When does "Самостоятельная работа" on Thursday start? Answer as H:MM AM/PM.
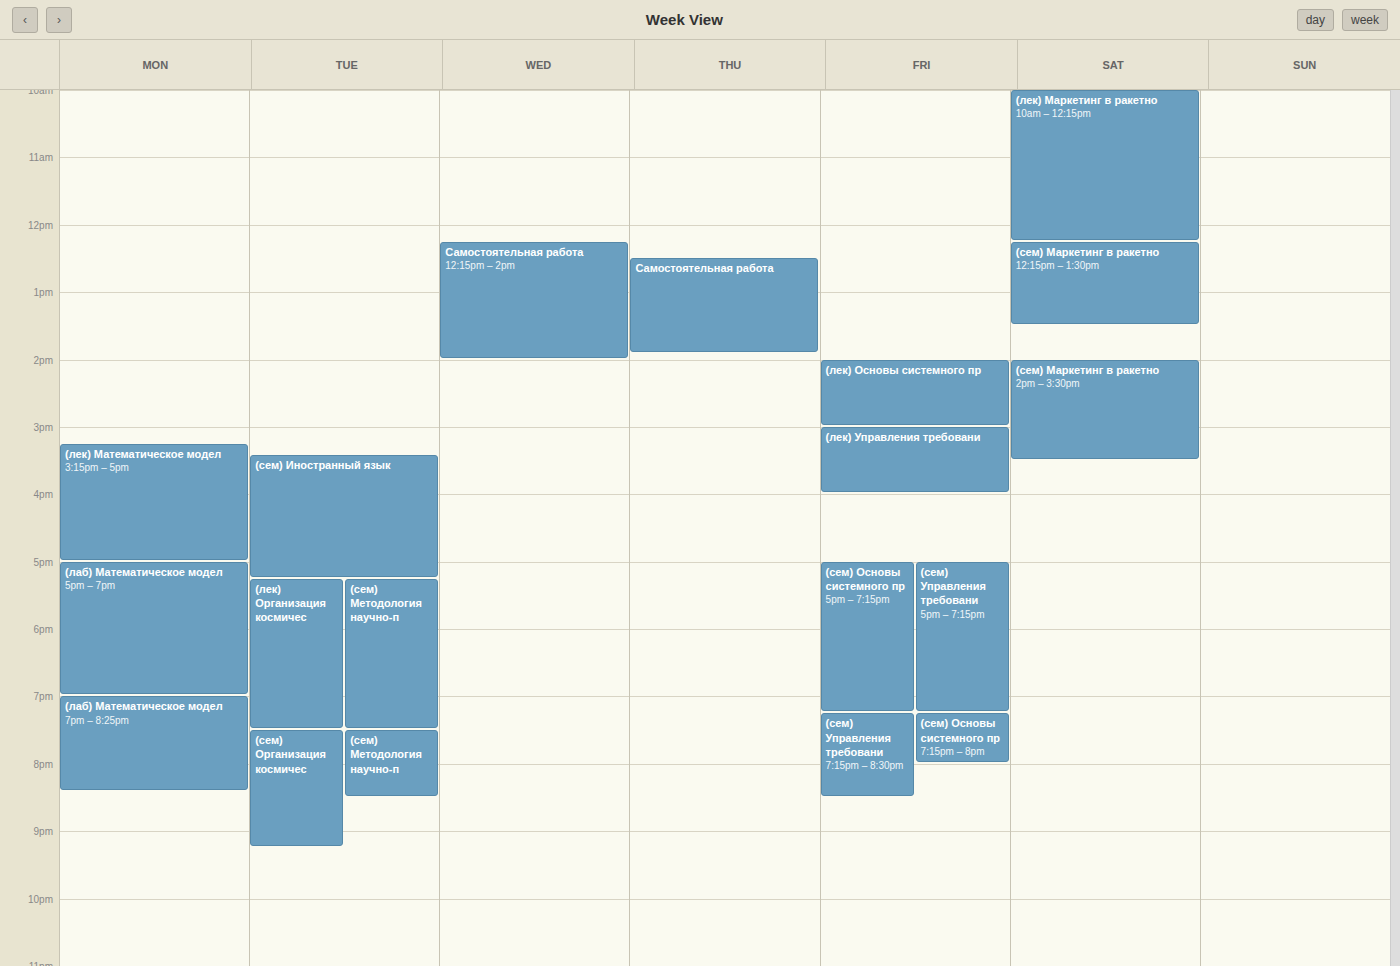
12:30 PM